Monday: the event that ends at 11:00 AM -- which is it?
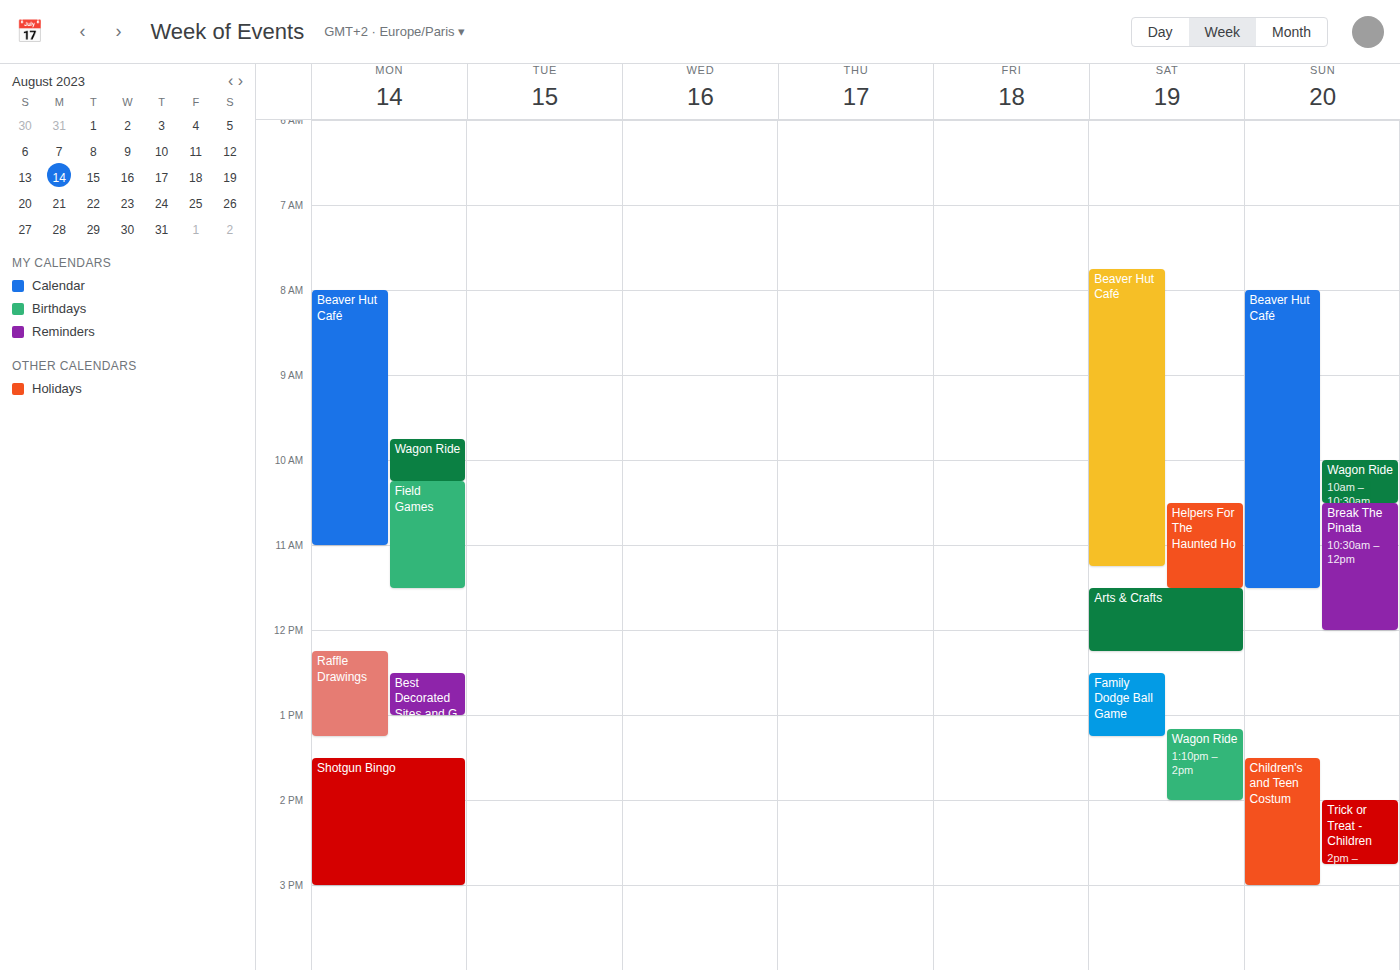
"Beaver Hut Café"